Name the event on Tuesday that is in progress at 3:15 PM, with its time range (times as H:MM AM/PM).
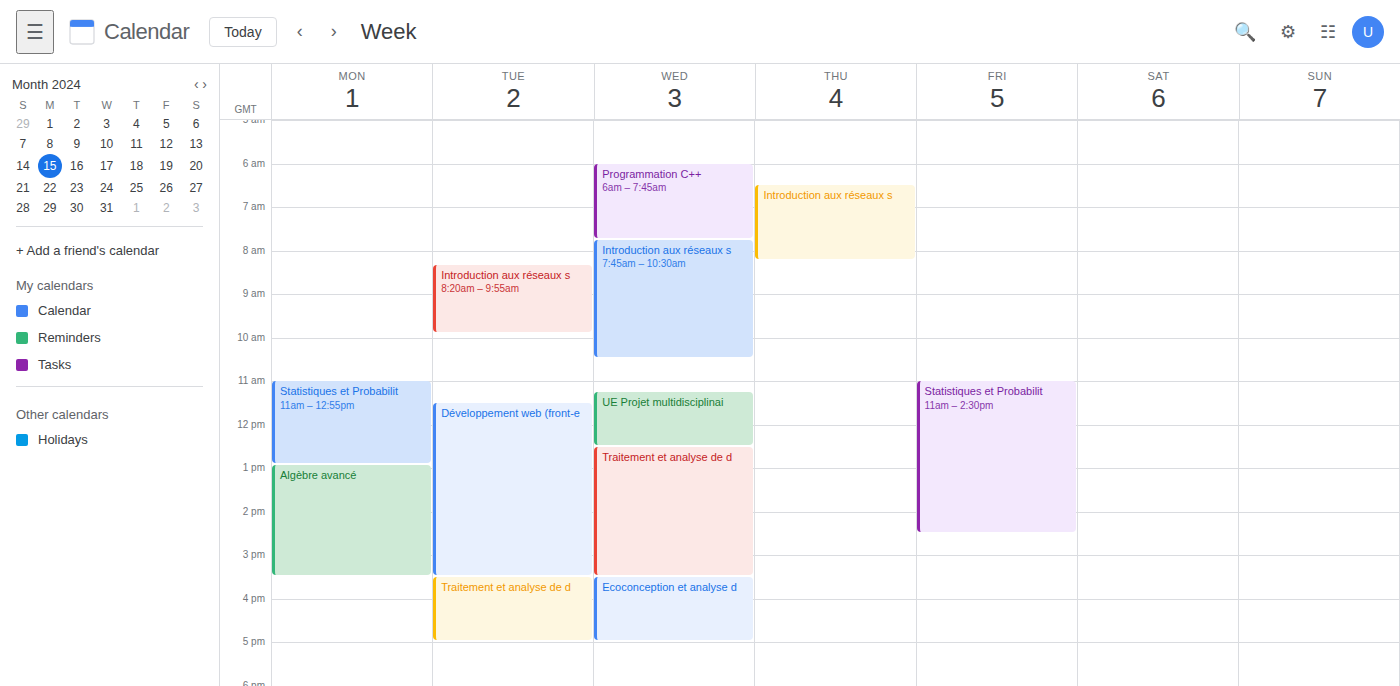
"Développement web (front-e", 11:30 AM to 3:30 PM